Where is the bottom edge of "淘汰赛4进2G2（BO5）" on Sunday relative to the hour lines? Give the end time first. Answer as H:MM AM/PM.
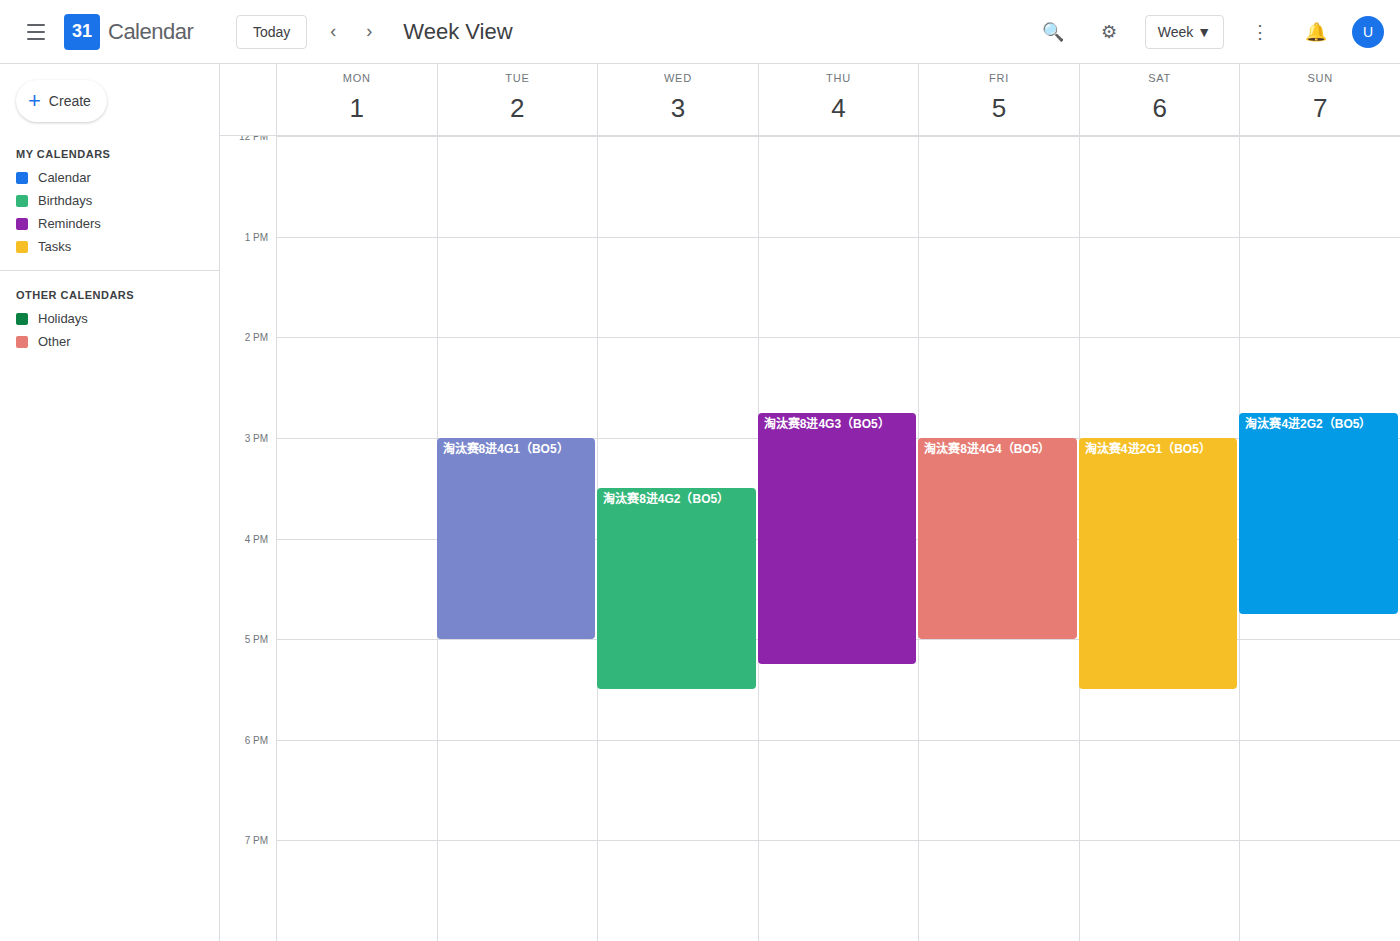
4:45 PM -- neither: three quarters of the way from the 4 PM line to the 5 PM line.